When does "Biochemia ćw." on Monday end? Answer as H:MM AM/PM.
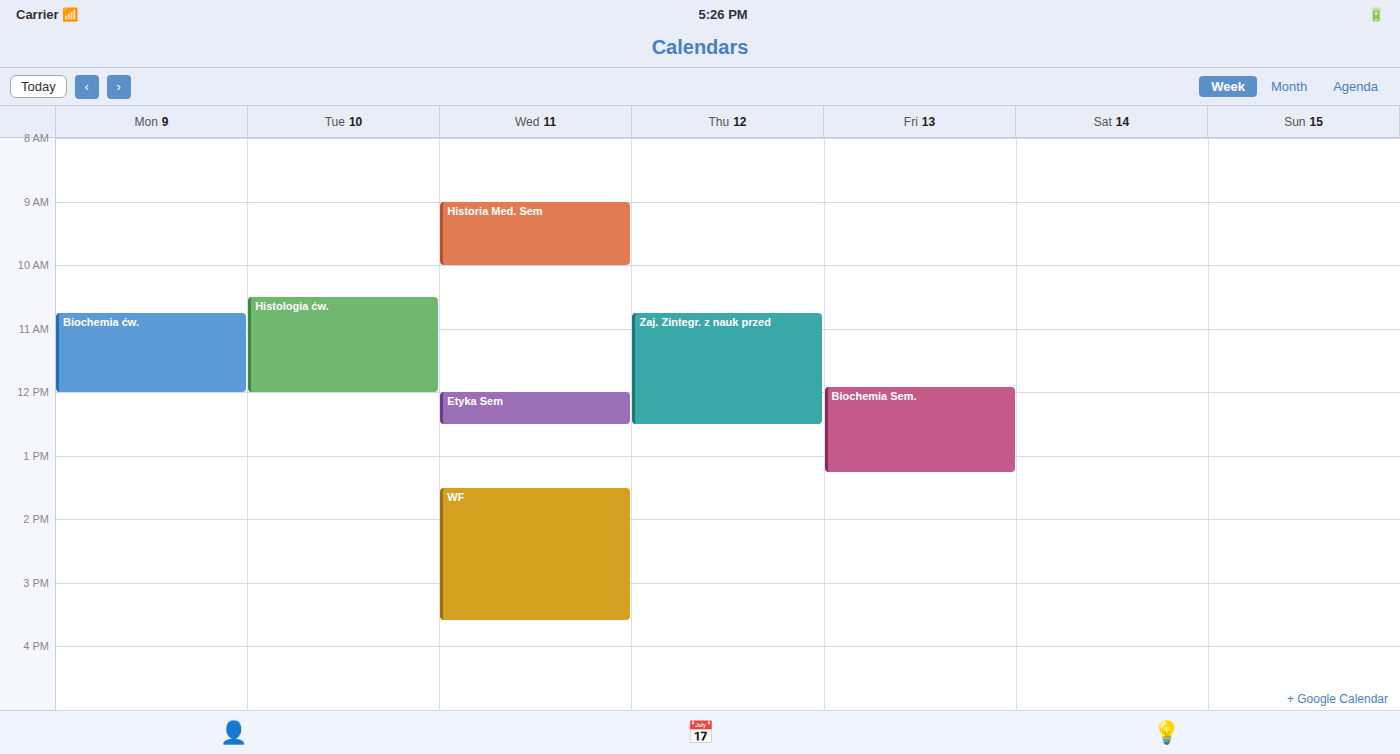
12:00 PM